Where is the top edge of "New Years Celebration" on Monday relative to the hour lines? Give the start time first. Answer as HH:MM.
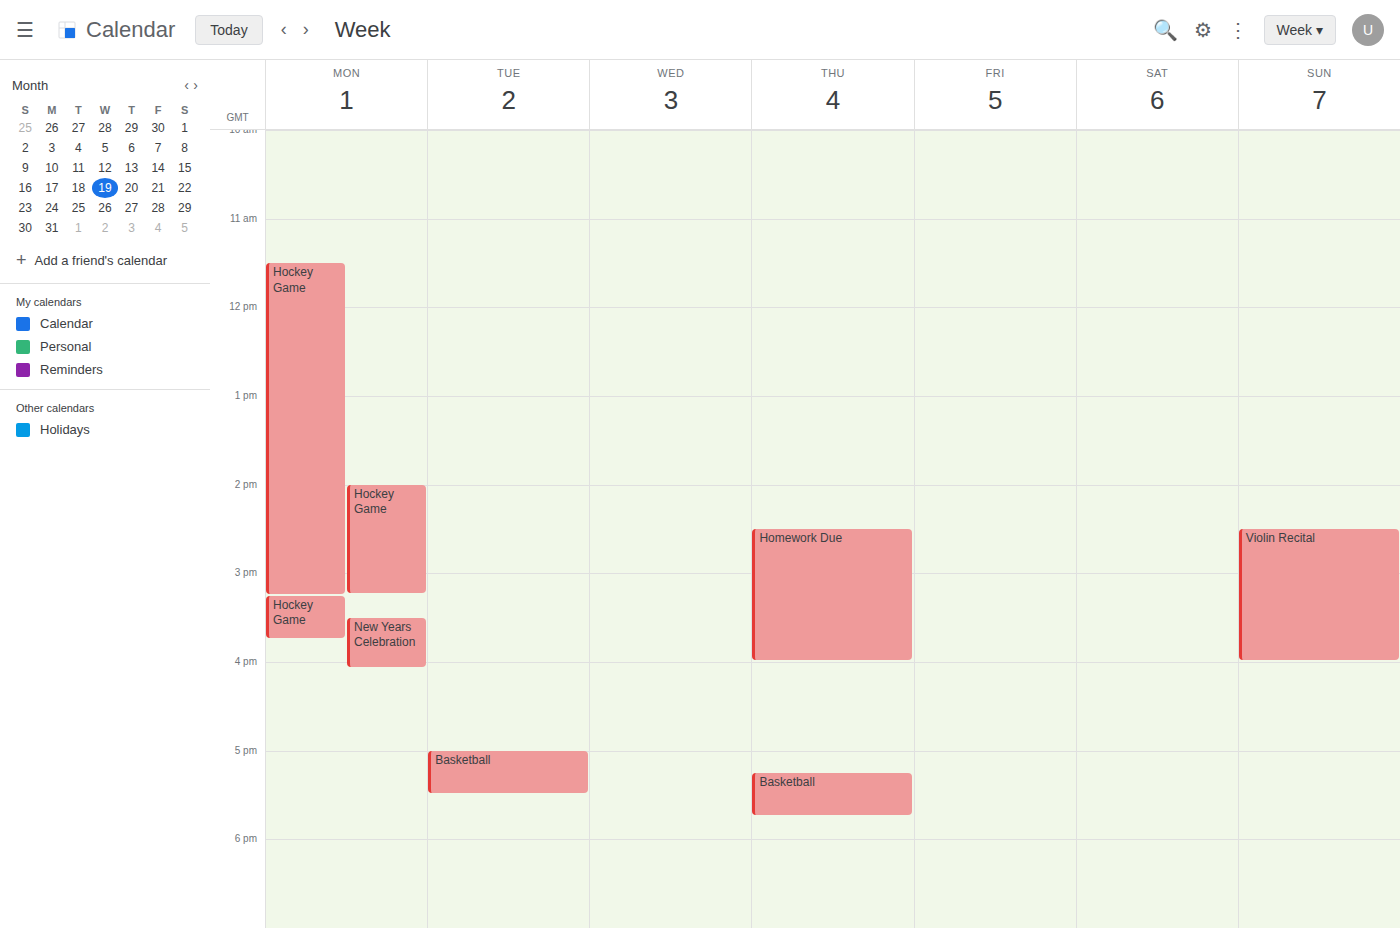
15:30 -- halfway between the 15:00 and 16:00 lines.